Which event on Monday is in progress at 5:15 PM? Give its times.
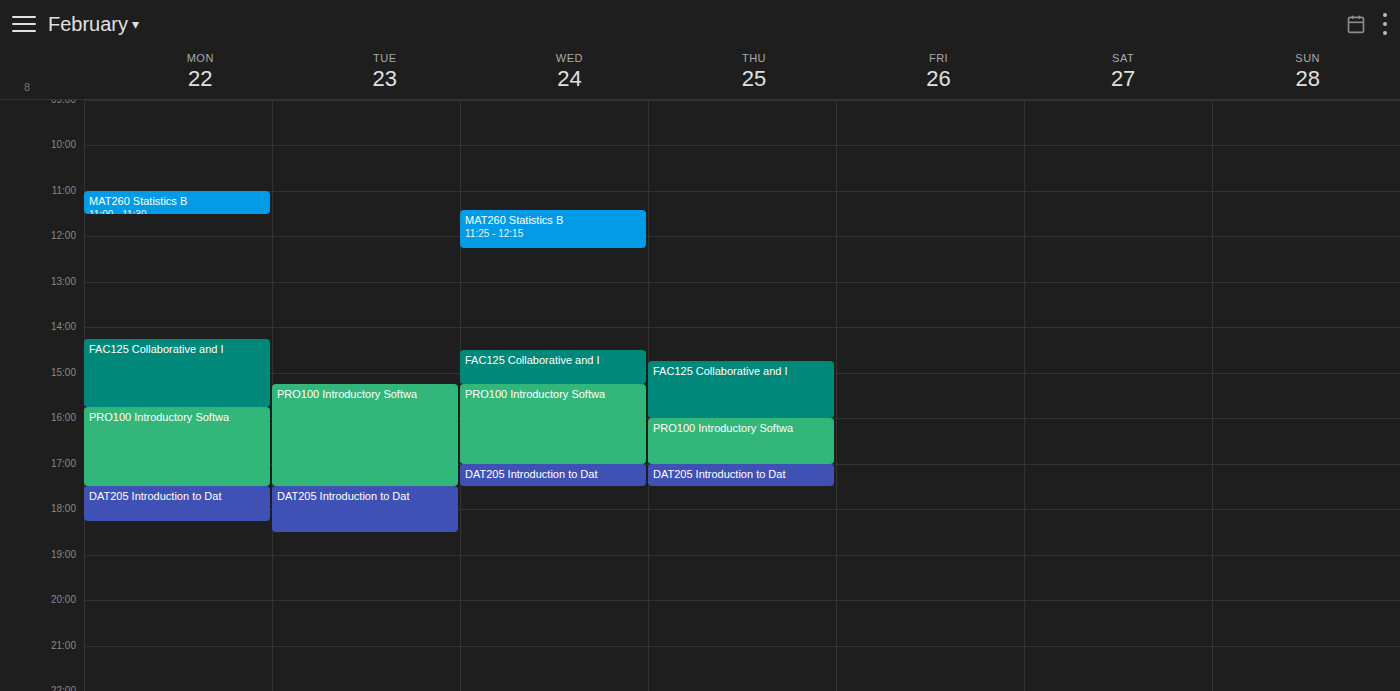
"PRO100 Introductory Softwa", 3:45 PM to 5:30 PM